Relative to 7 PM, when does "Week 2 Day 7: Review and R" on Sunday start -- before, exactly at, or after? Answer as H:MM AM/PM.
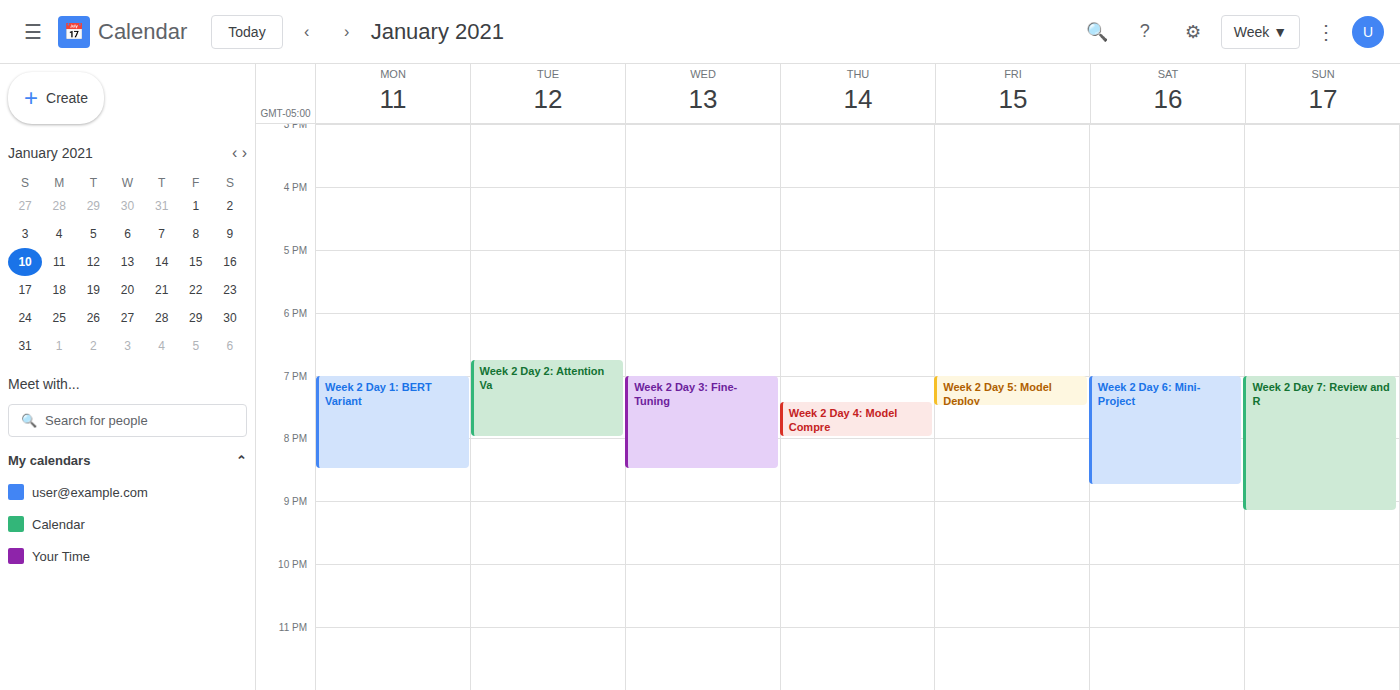
7:00 PM -- exactly at 7 PM, on the 7 PM line.